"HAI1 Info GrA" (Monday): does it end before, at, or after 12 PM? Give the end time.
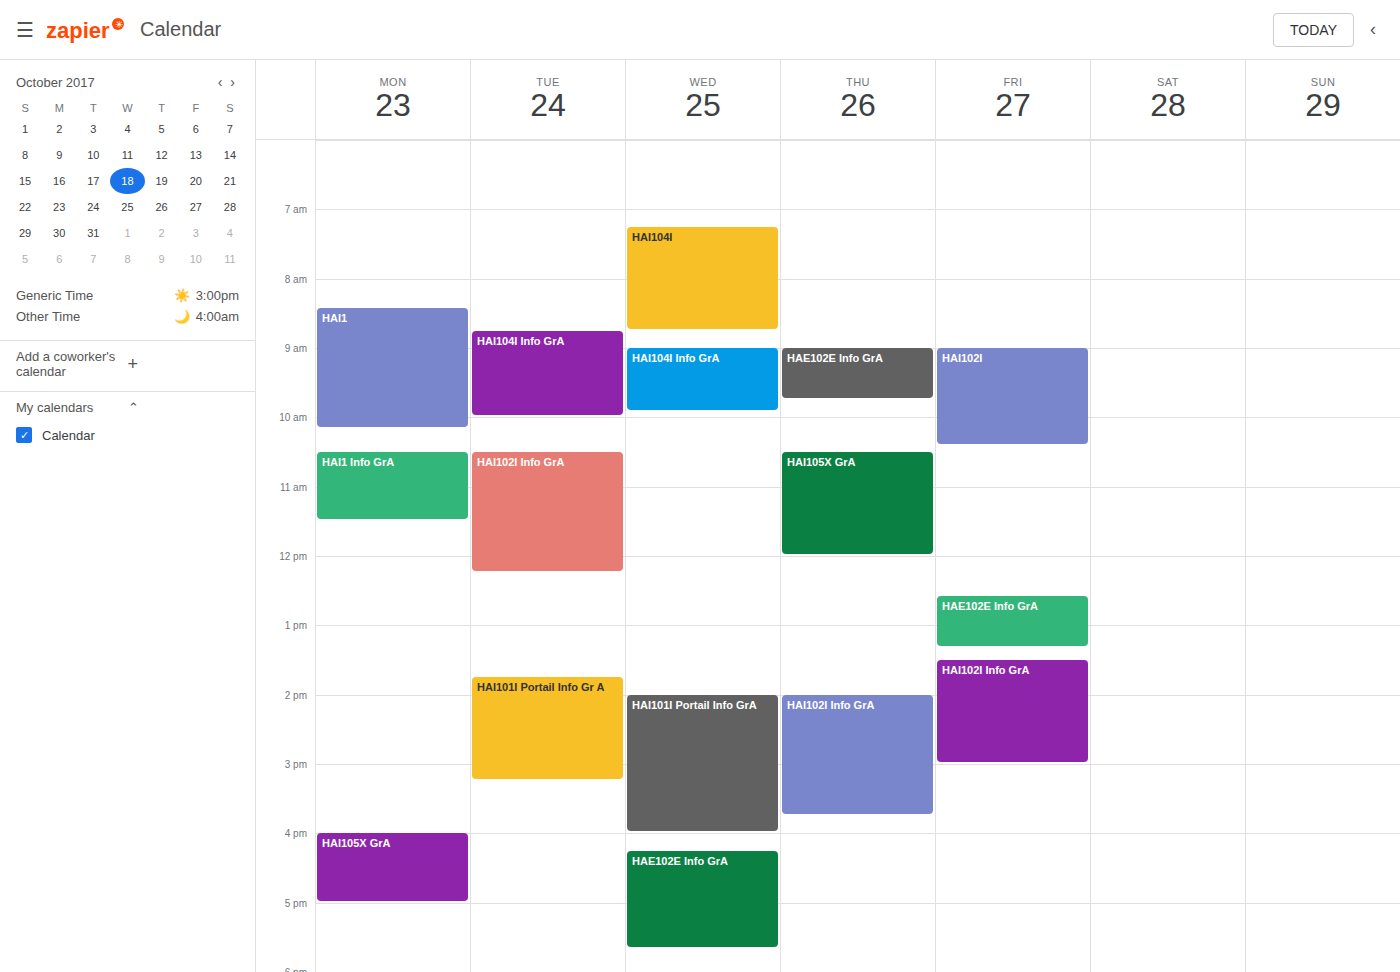
11:30 AM -- before 12 PM, 30 minutes above the 12 PM line.